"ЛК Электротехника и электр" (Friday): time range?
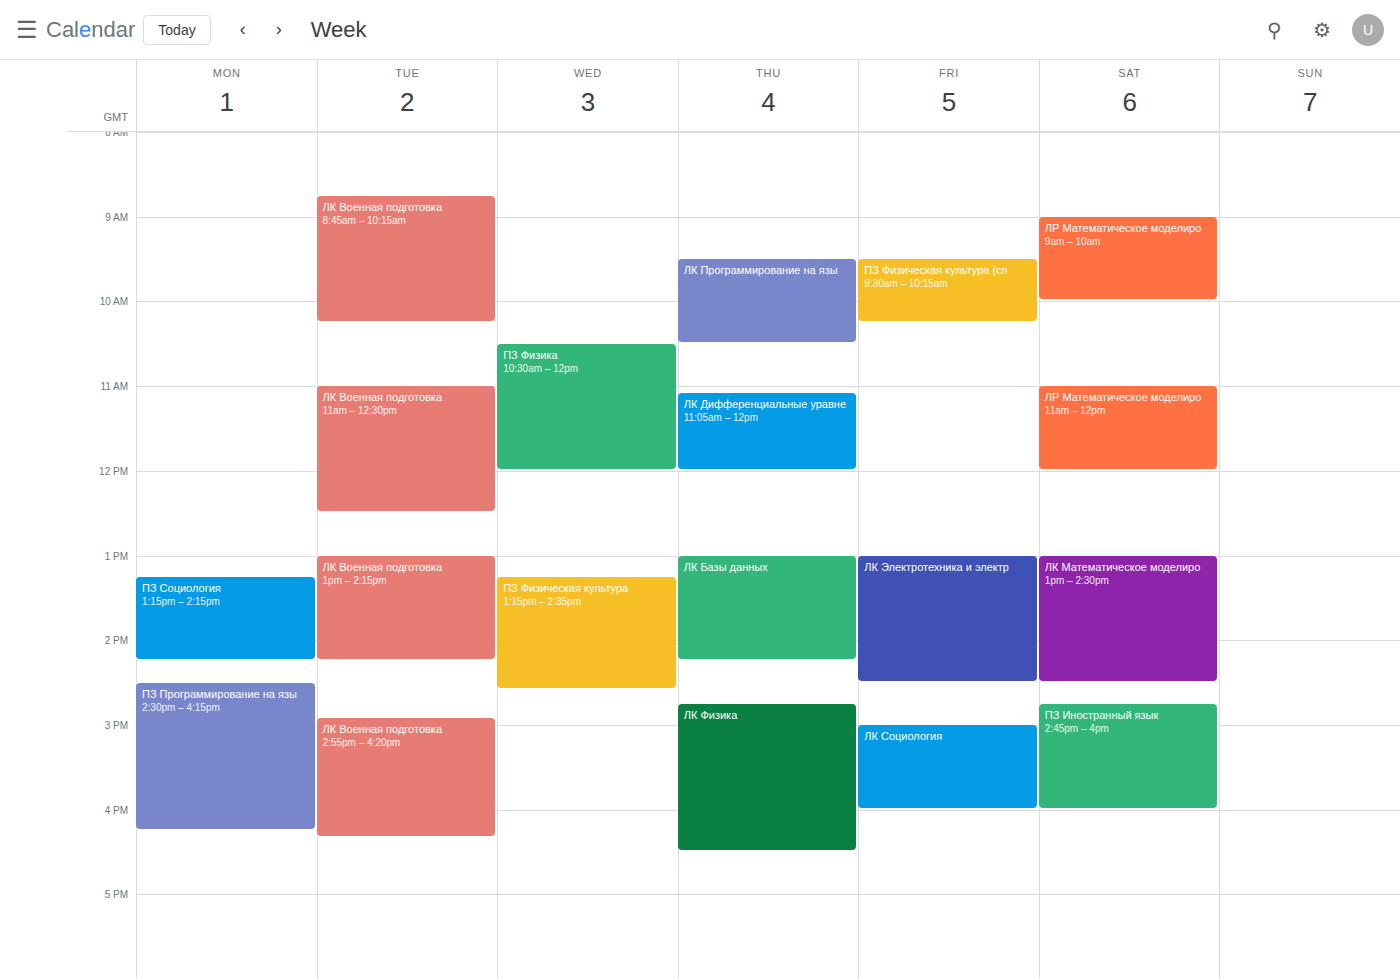
1:00 PM to 2:30 PM